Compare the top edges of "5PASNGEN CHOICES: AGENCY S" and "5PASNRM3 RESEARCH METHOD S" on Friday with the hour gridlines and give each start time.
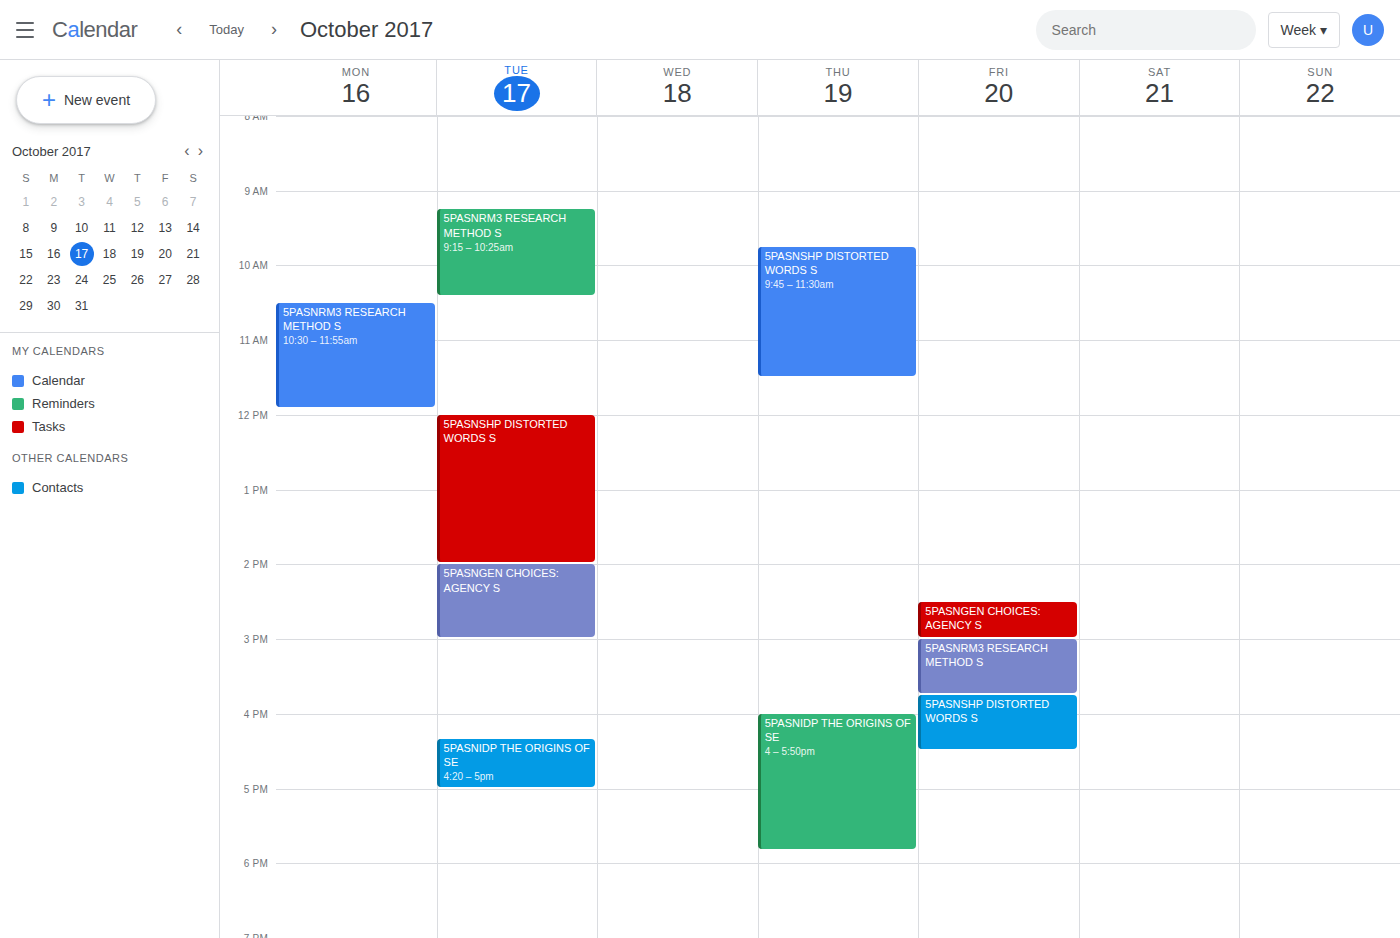
"5PASNGEN CHOICES: AGENCY S": 2:30 PM, halfway between the 2 PM and 3 PM lines. "5PASNRM3 RESEARCH METHOD S": 3:00 PM, exactly on the 3 PM line.